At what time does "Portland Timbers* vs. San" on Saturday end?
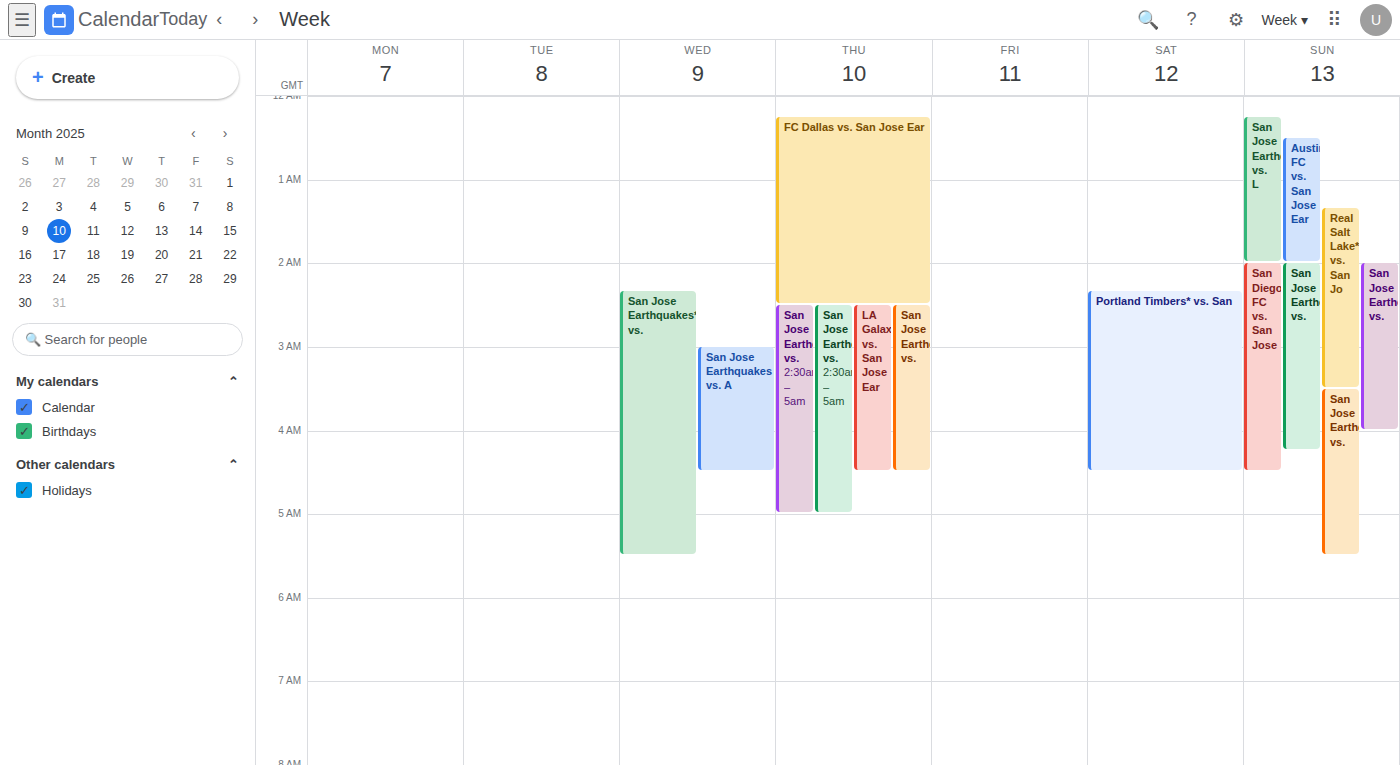
04:30